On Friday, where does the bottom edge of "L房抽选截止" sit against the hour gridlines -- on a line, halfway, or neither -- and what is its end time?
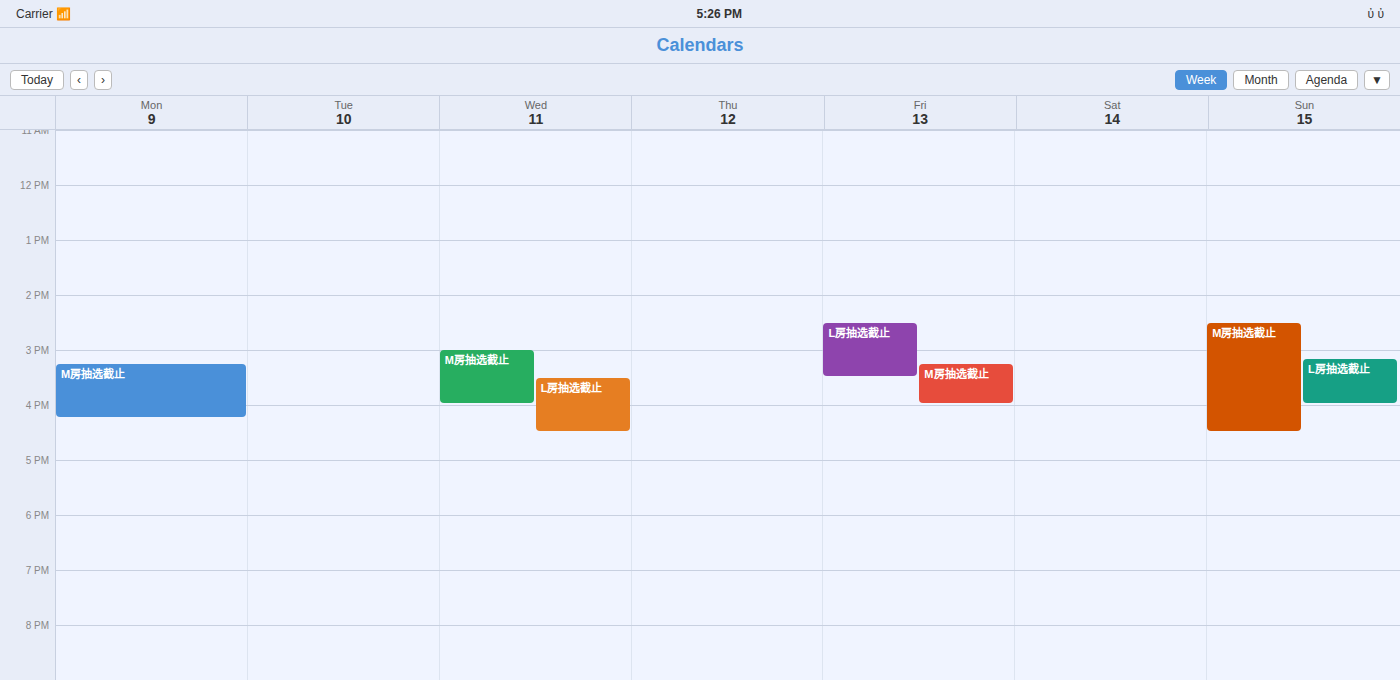
15:30 -- halfway between the 15:00 and 16:00 lines.